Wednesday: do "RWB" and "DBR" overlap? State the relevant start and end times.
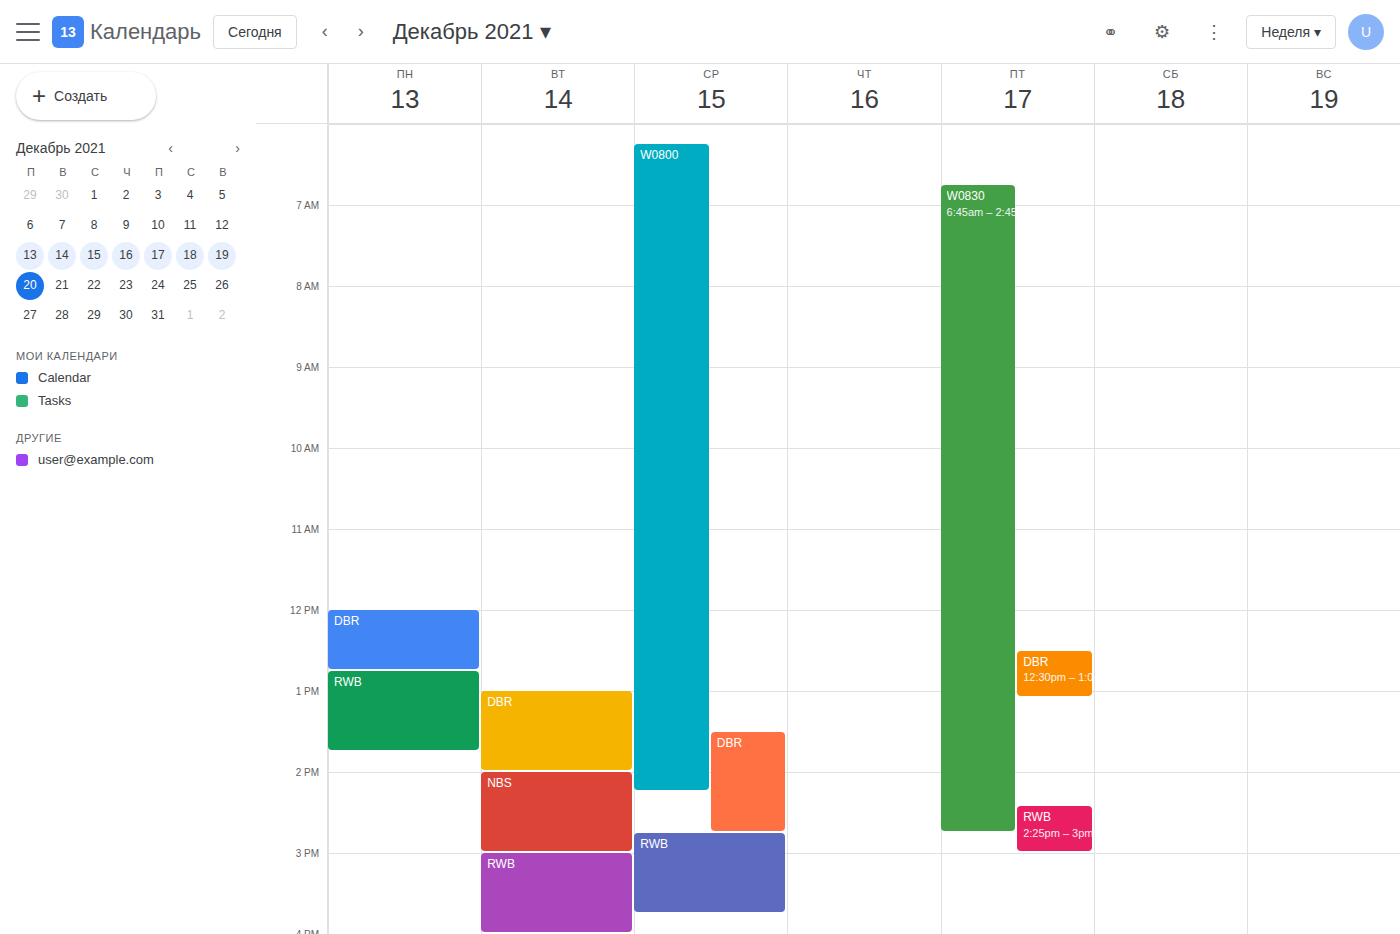
"DBR" ends at 2:45 PM, exactly when "RWB" starts -- they touch but do not overlap.